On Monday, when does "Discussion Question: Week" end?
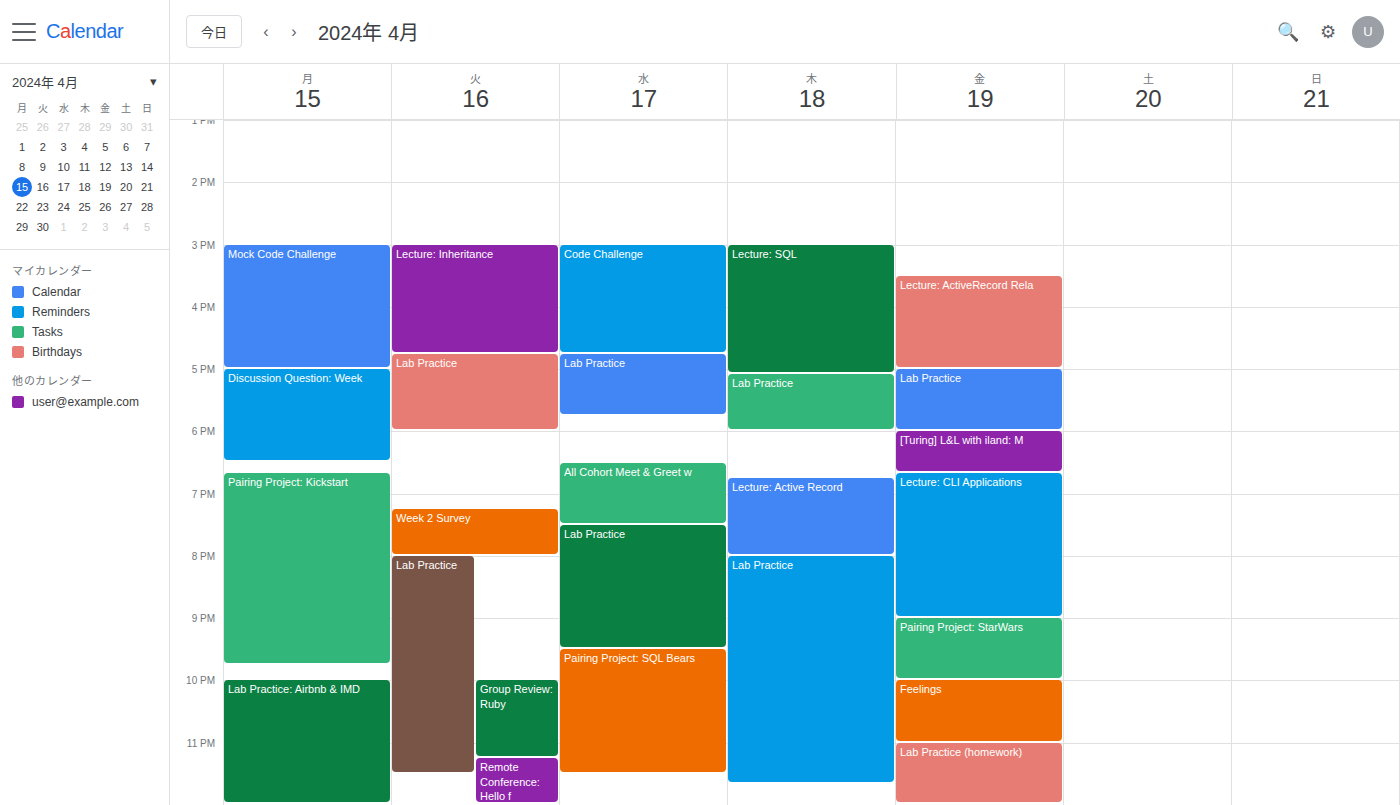
6:30 PM